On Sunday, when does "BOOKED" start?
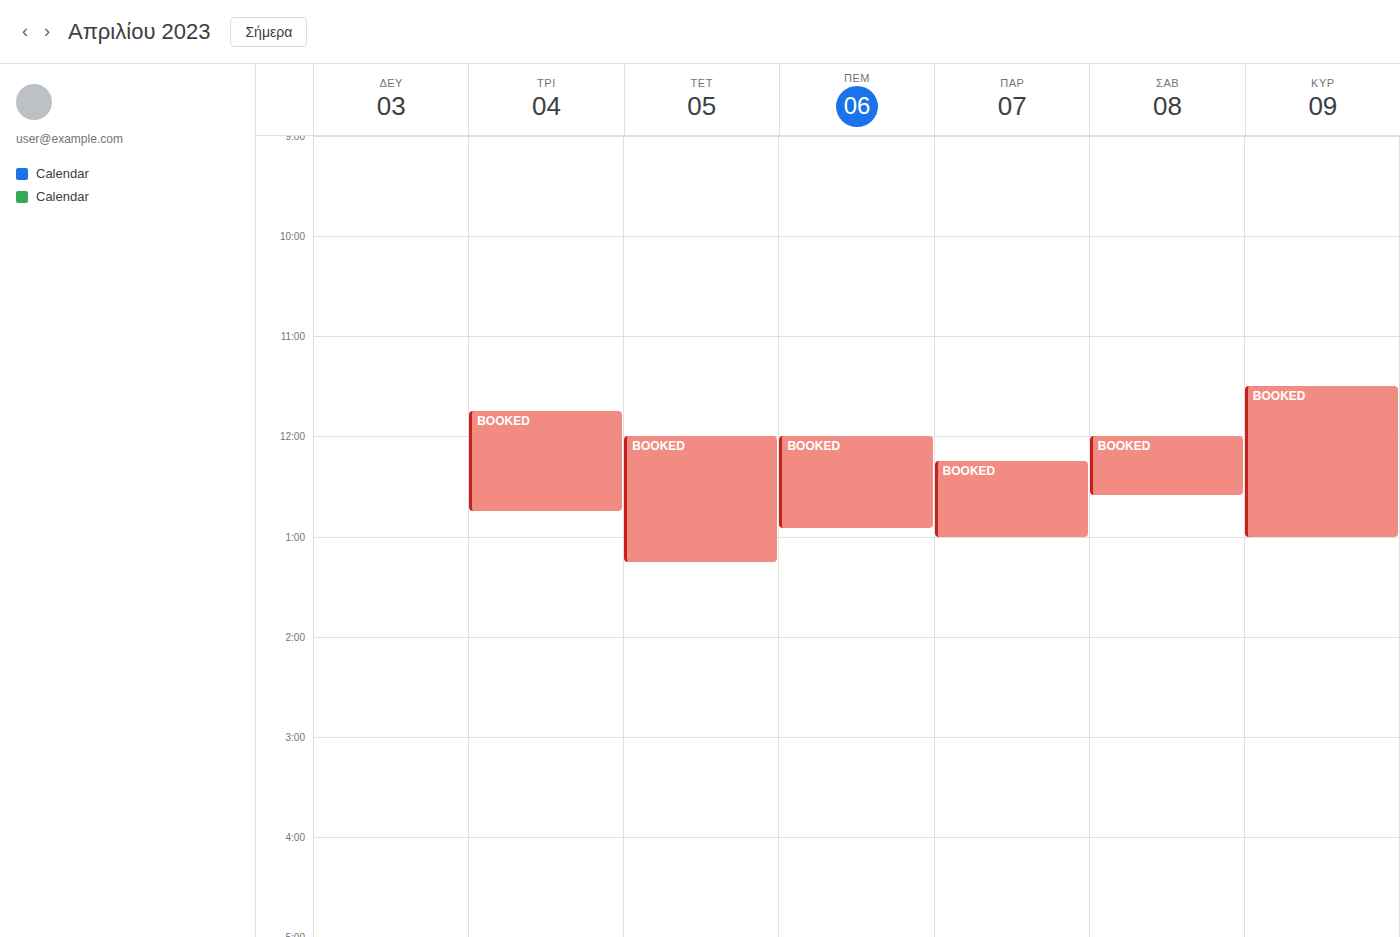
11:30 AM